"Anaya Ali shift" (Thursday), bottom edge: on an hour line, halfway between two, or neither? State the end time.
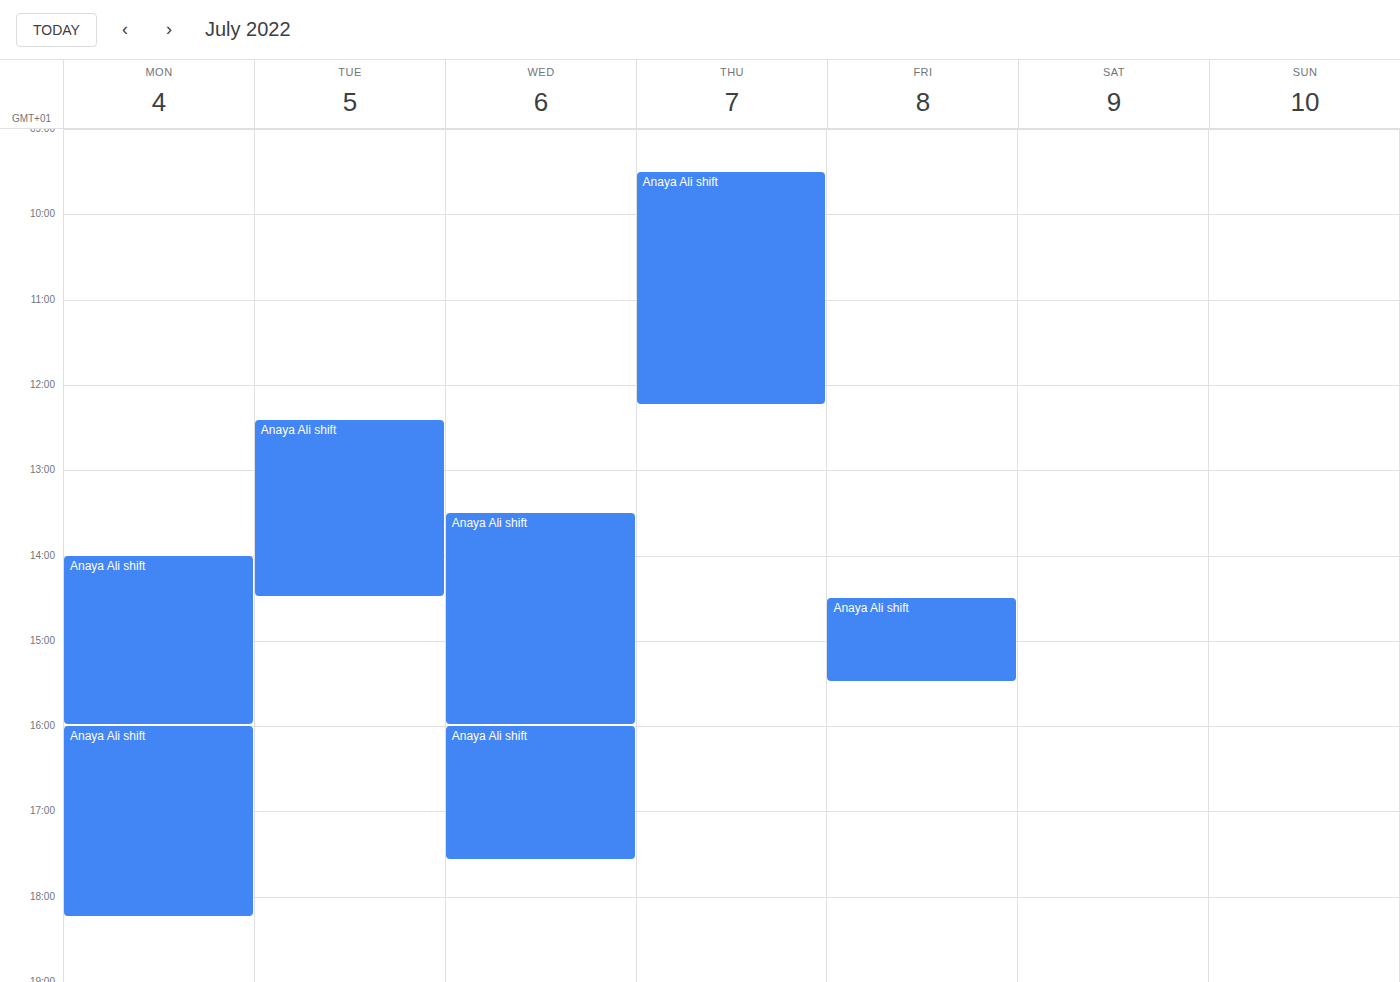
12:15 PM -- neither: a quarter of the way from the 12 PM line to the 1 PM line.